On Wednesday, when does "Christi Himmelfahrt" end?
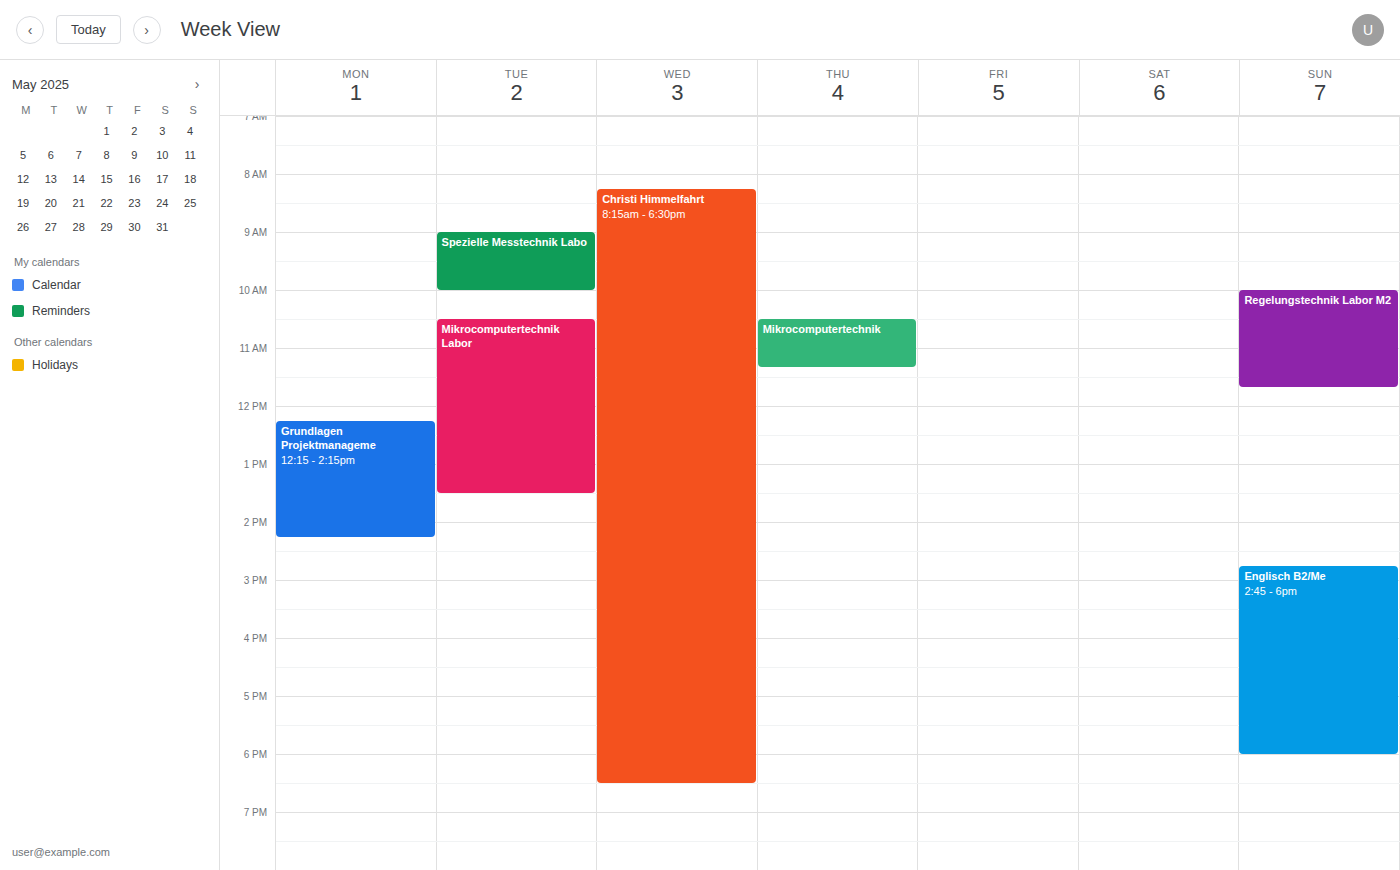
6:30 PM